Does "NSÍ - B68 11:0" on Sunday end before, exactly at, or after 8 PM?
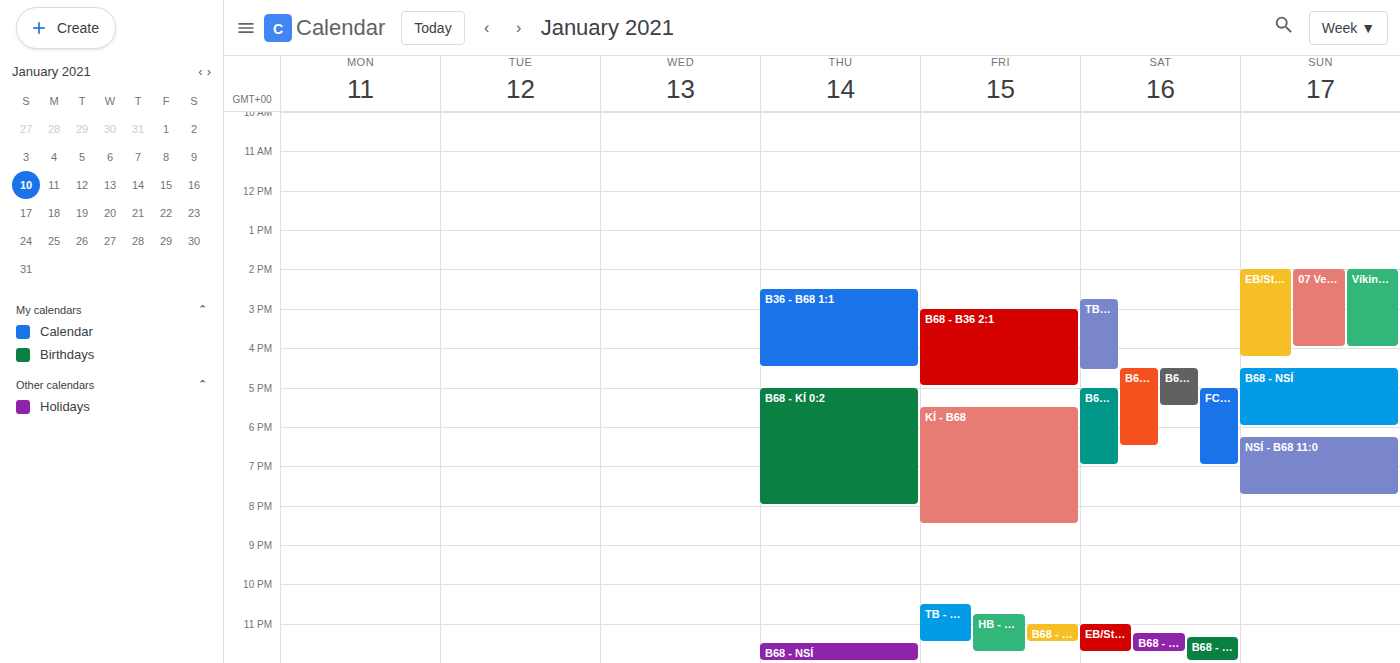
7:45 PM -- before 8 PM, 15 minutes above the 8 PM line.